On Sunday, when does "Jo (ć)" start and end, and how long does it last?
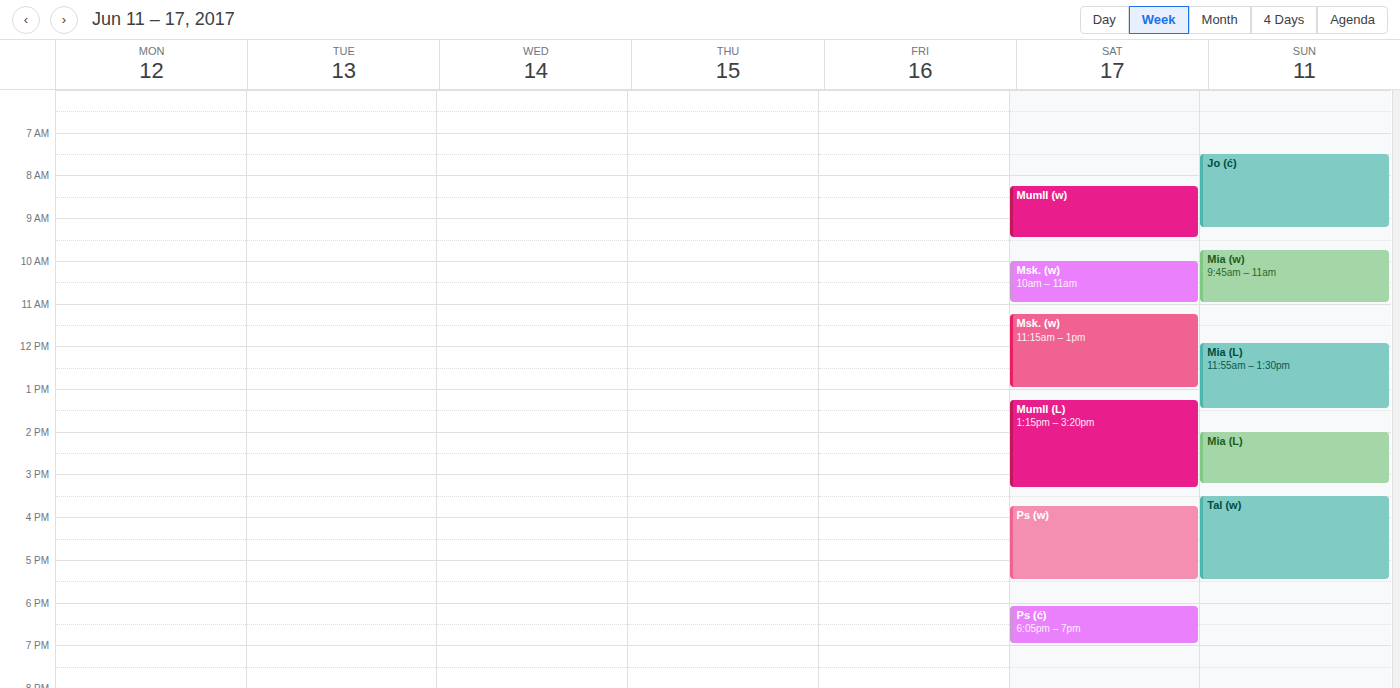
7:30 AM to 9:15 AM, 1 hour 45 minutes